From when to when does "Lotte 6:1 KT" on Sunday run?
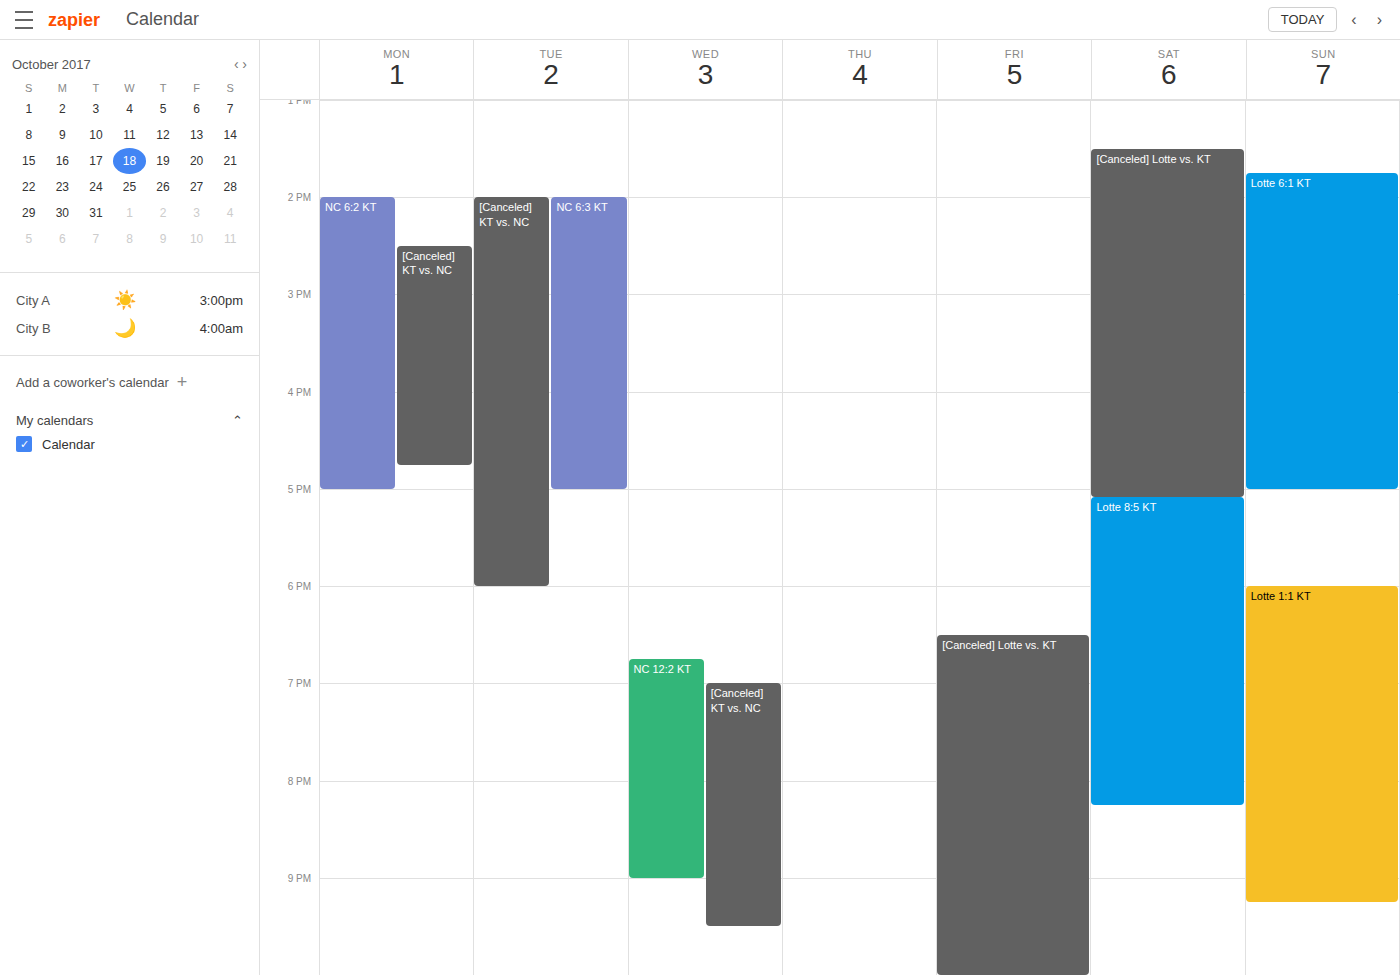
1:45 PM to 5:00 PM